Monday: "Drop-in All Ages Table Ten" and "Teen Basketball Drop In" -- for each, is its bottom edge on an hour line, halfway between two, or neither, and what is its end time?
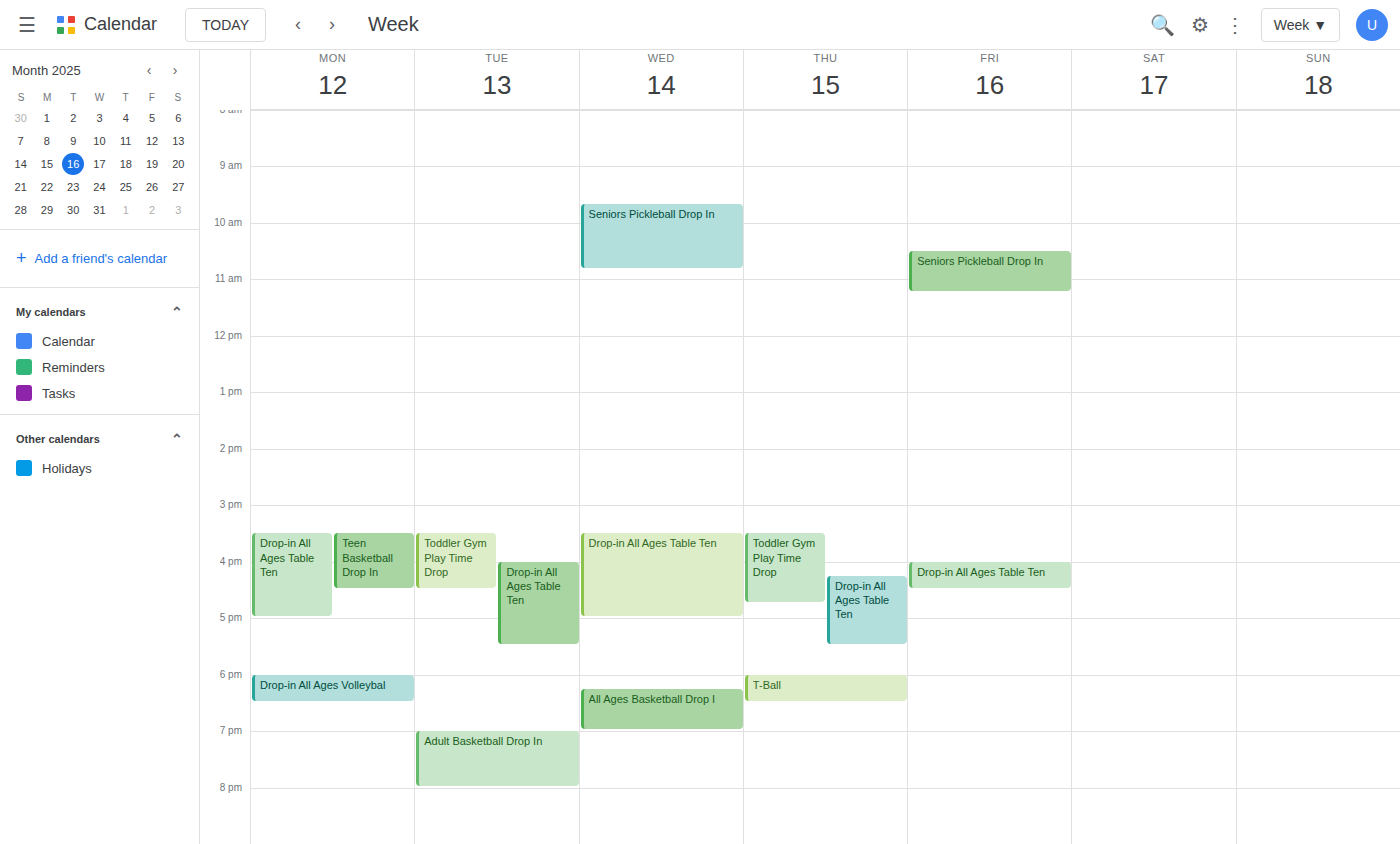
"Drop-in All Ages Table Ten": 5:00 PM, exactly on the 5 PM line. "Teen Basketball Drop In": 4:30 PM, halfway between the 4 PM and 5 PM lines.